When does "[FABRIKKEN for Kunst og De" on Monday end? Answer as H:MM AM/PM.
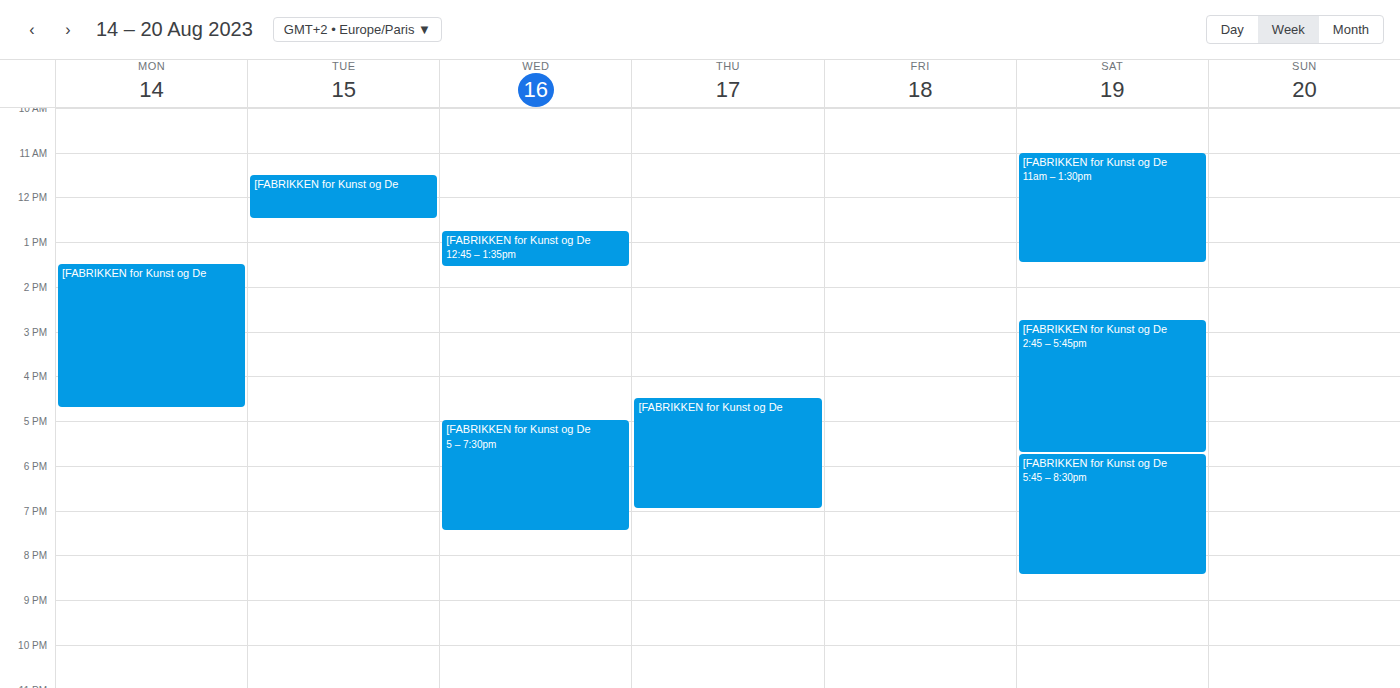
4:45 PM